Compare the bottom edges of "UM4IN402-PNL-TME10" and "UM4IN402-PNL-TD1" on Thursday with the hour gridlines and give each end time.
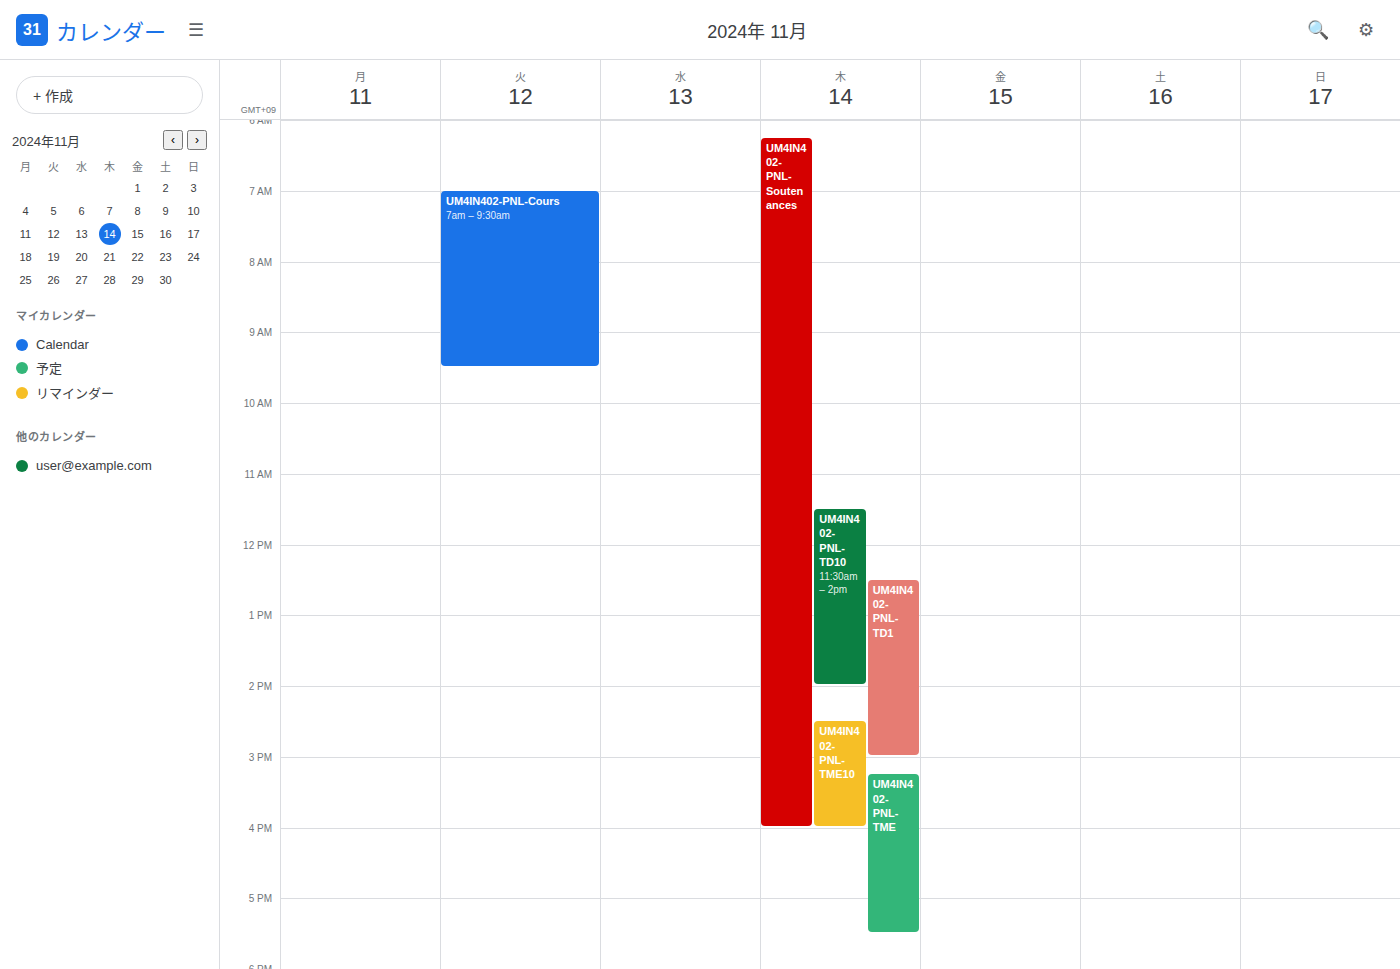
"UM4IN402-PNL-TME10": 4:00 PM, exactly on the 4 PM line. "UM4IN402-PNL-TD1": 3:00 PM, exactly on the 3 PM line.